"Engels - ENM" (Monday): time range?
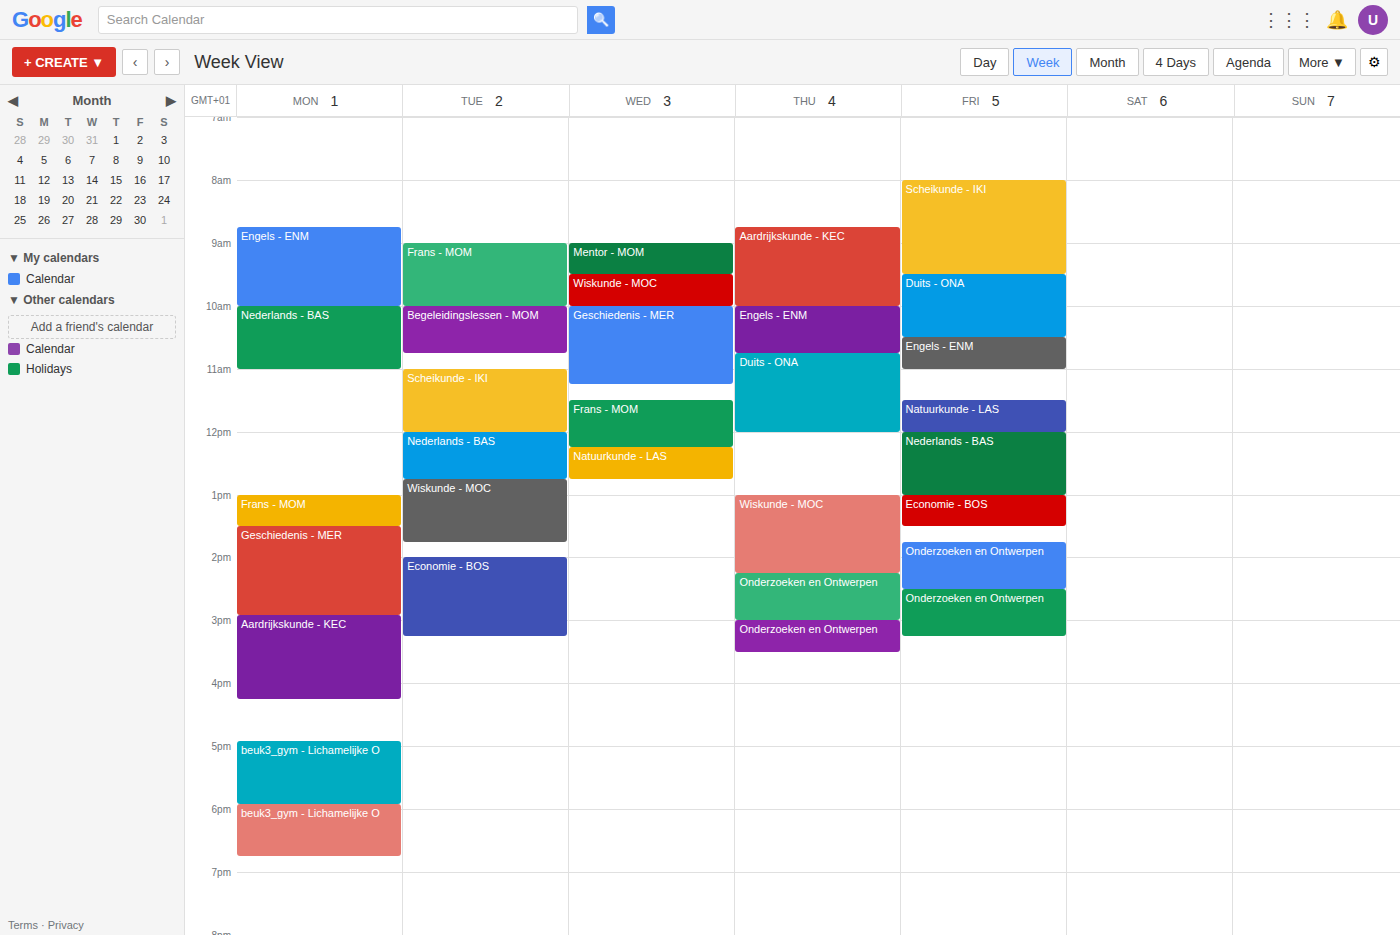
8:45 AM to 10:00 AM